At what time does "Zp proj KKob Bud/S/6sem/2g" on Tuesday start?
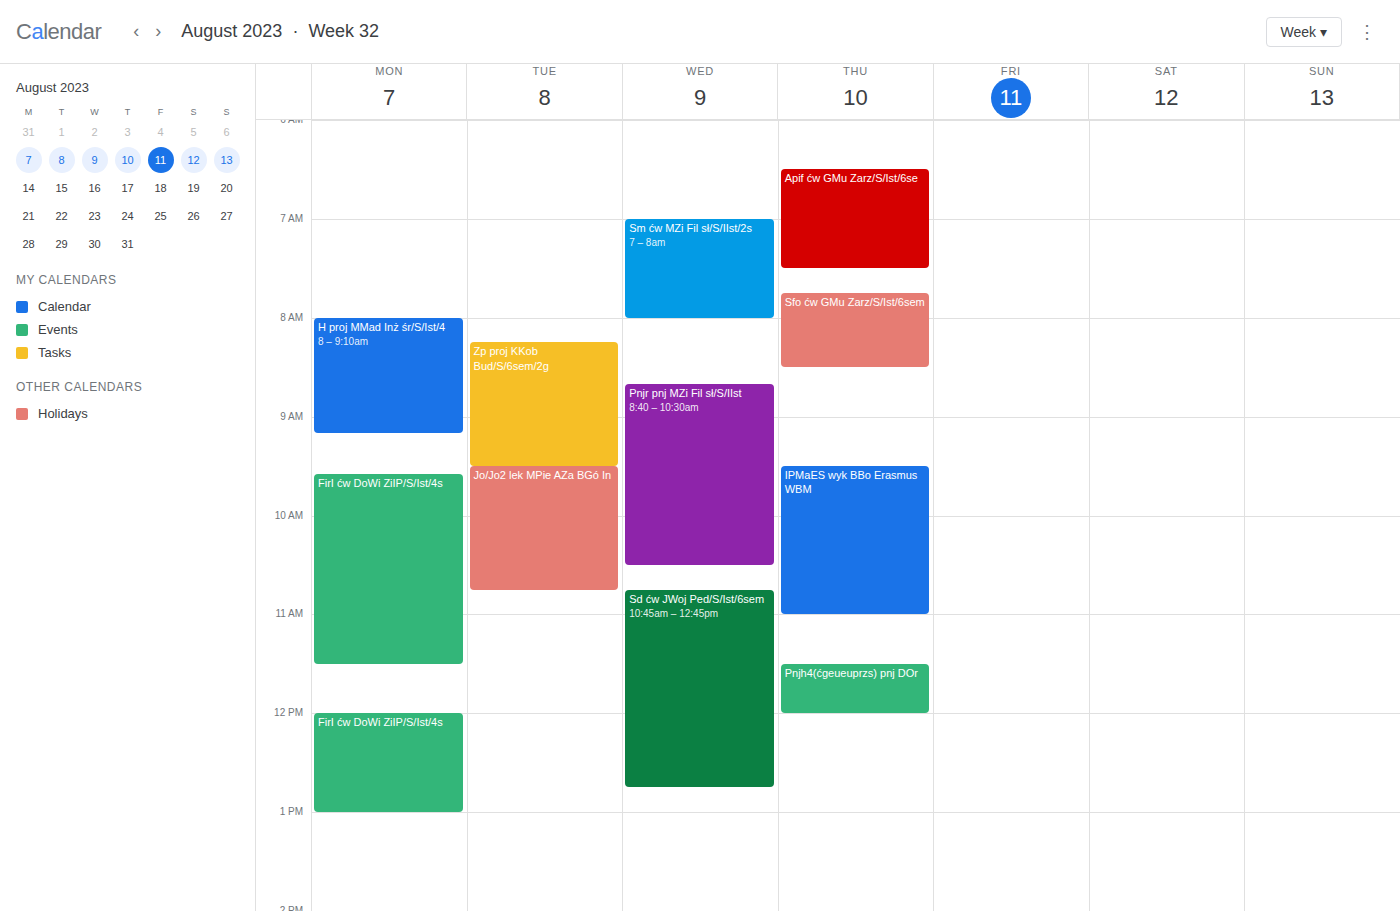
8:15 AM